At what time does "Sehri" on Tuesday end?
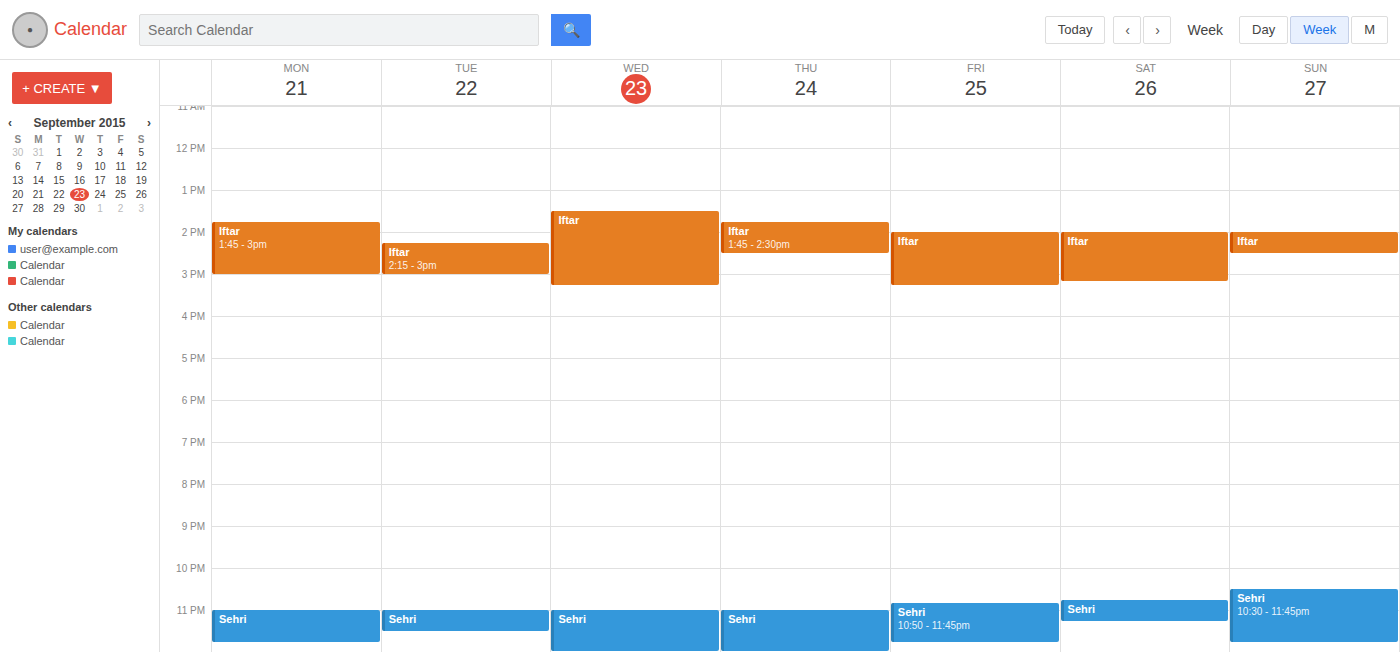
11:30 PM